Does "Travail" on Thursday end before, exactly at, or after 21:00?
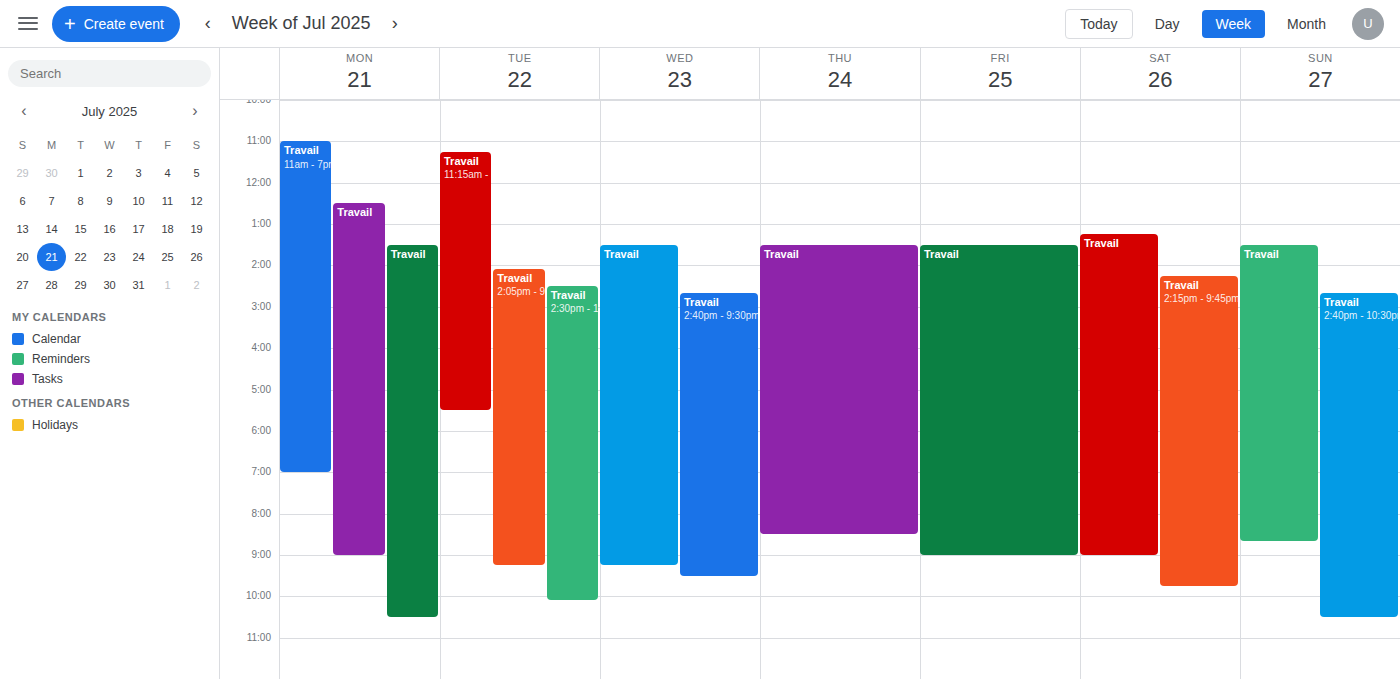
20:30 -- before 21:00, 30 minutes above the 21:00 line.